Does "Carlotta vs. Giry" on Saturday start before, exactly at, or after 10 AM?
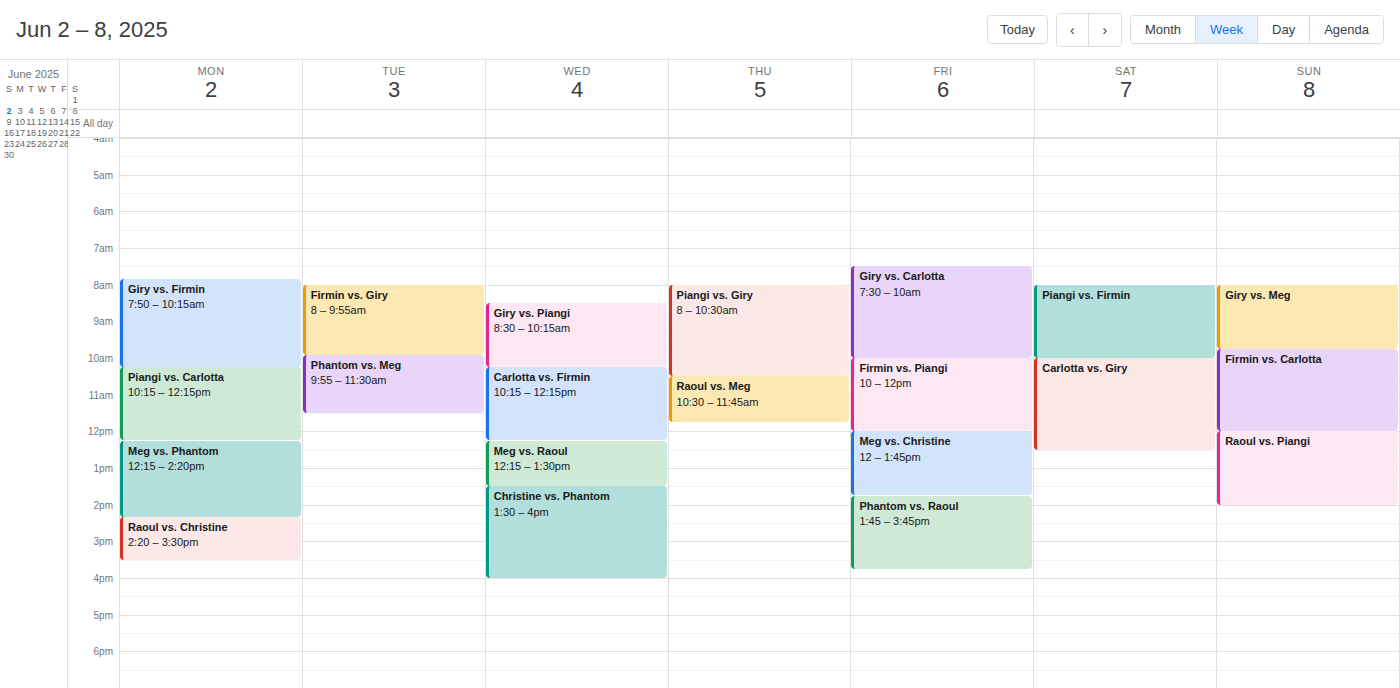
10:00 AM -- exactly at 10 AM, on the 10 AM line.